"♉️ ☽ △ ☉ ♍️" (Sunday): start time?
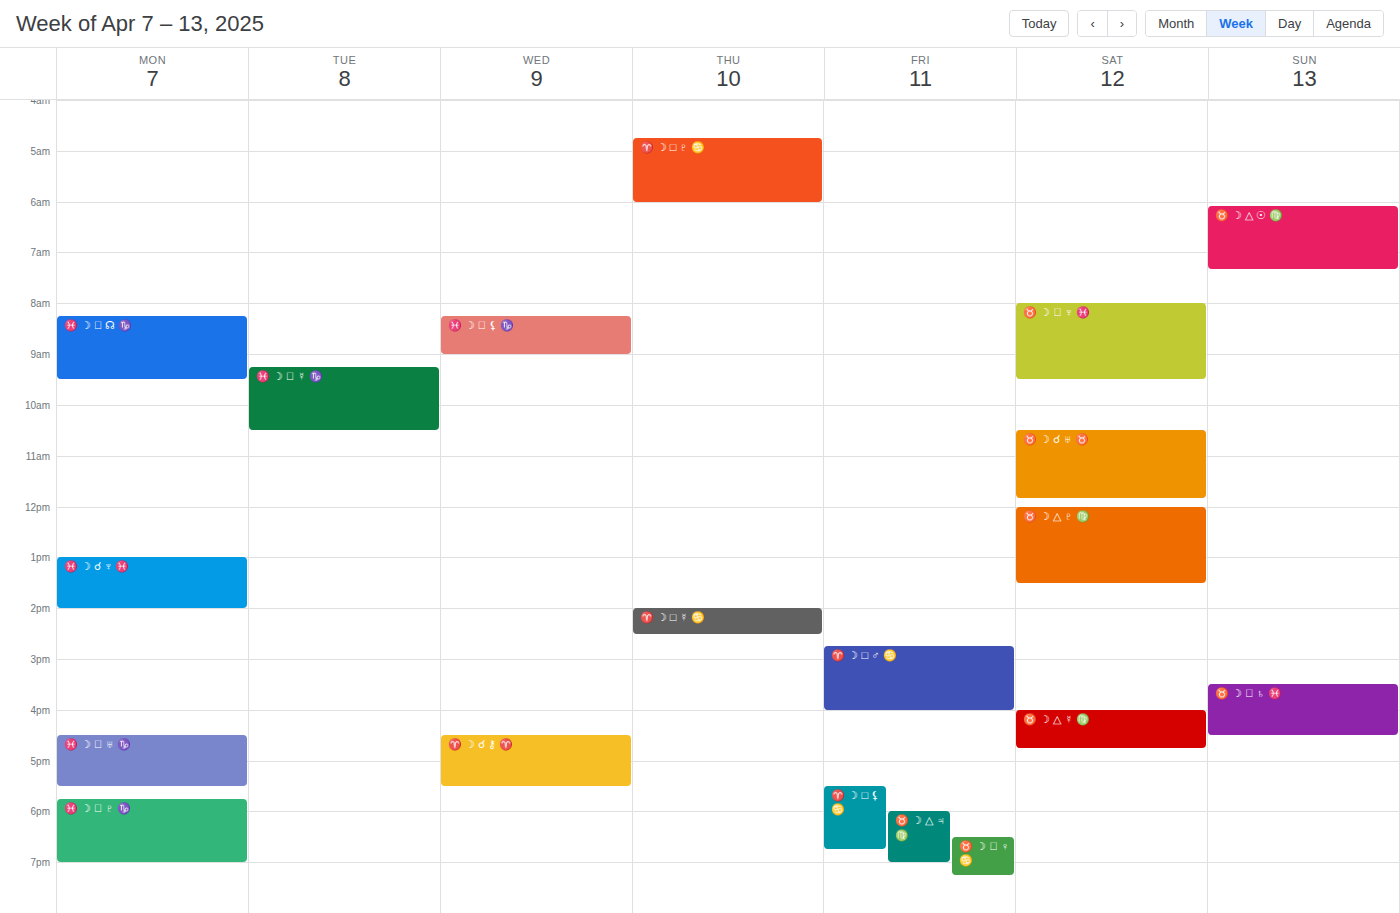
6:05 AM